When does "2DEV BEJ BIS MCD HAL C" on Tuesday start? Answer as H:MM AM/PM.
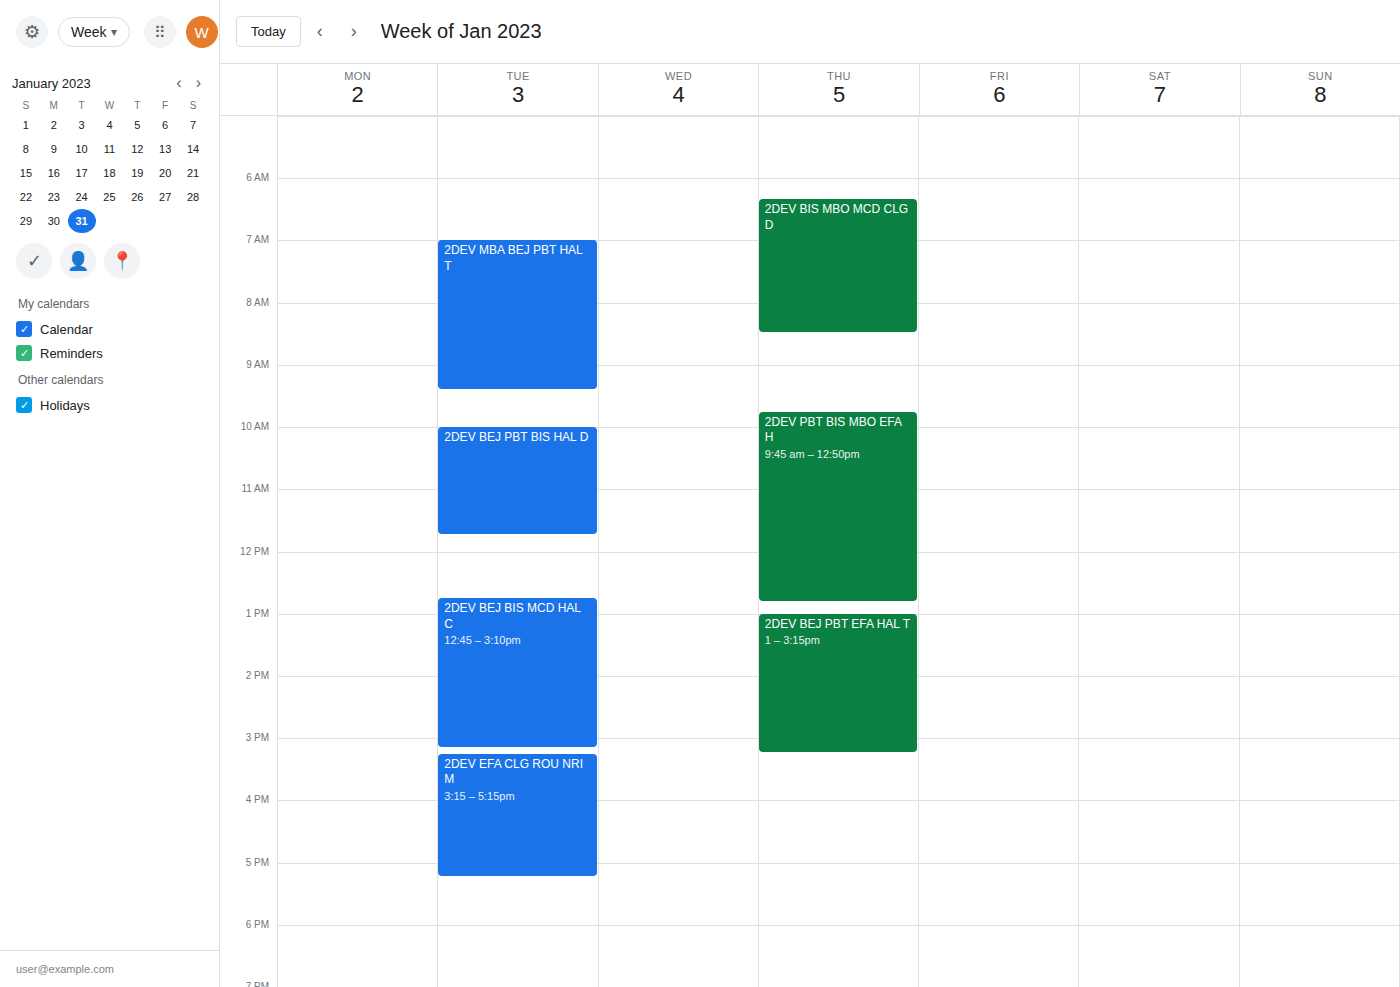
12:45 PM